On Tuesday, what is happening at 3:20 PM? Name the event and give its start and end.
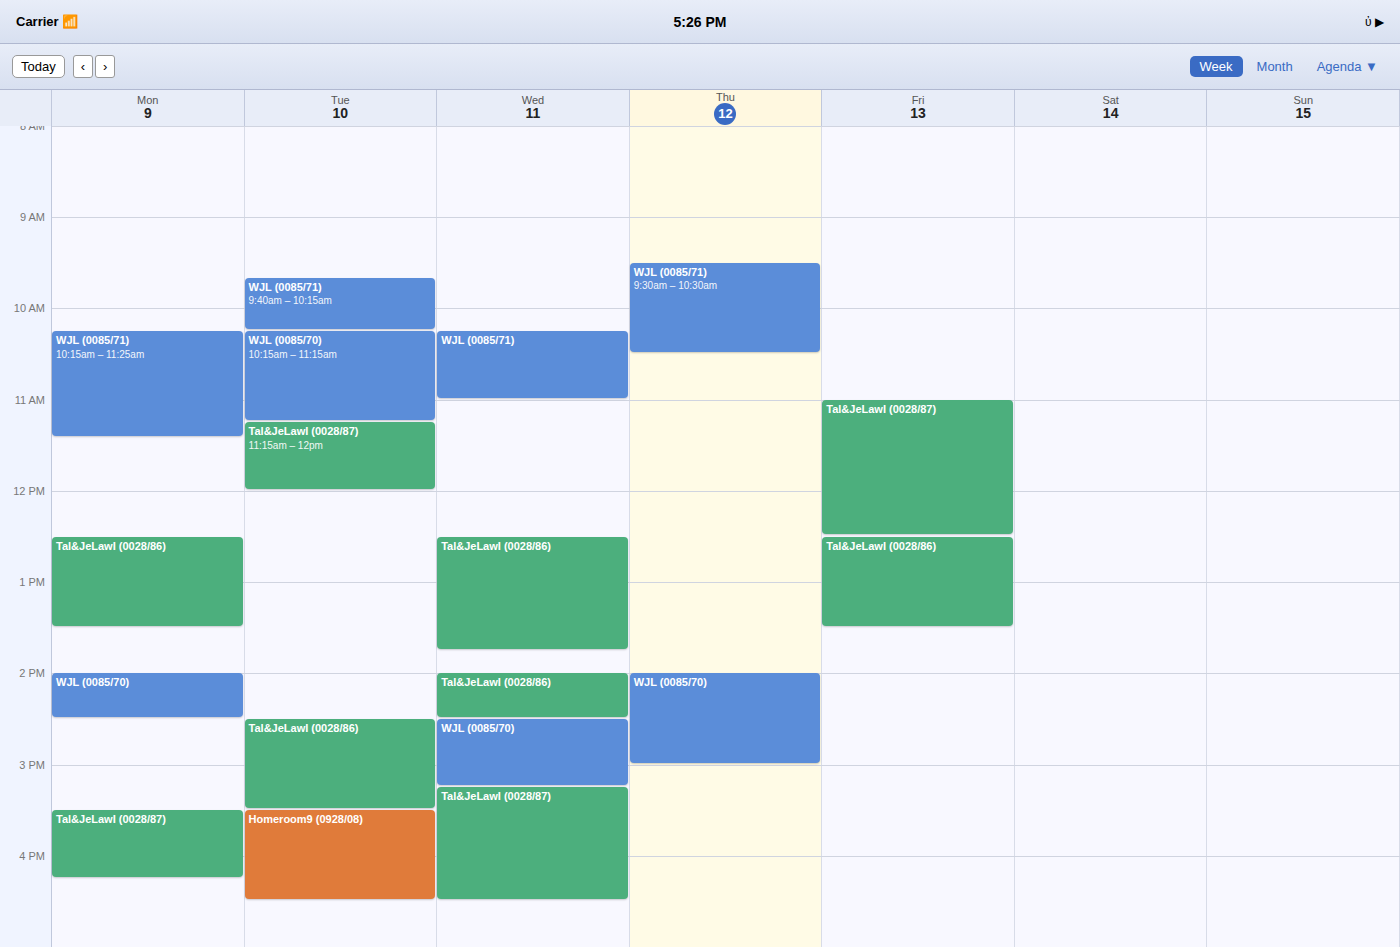
"Tal&JeLawI (0028/86)", 2:30 PM to 3:30 PM